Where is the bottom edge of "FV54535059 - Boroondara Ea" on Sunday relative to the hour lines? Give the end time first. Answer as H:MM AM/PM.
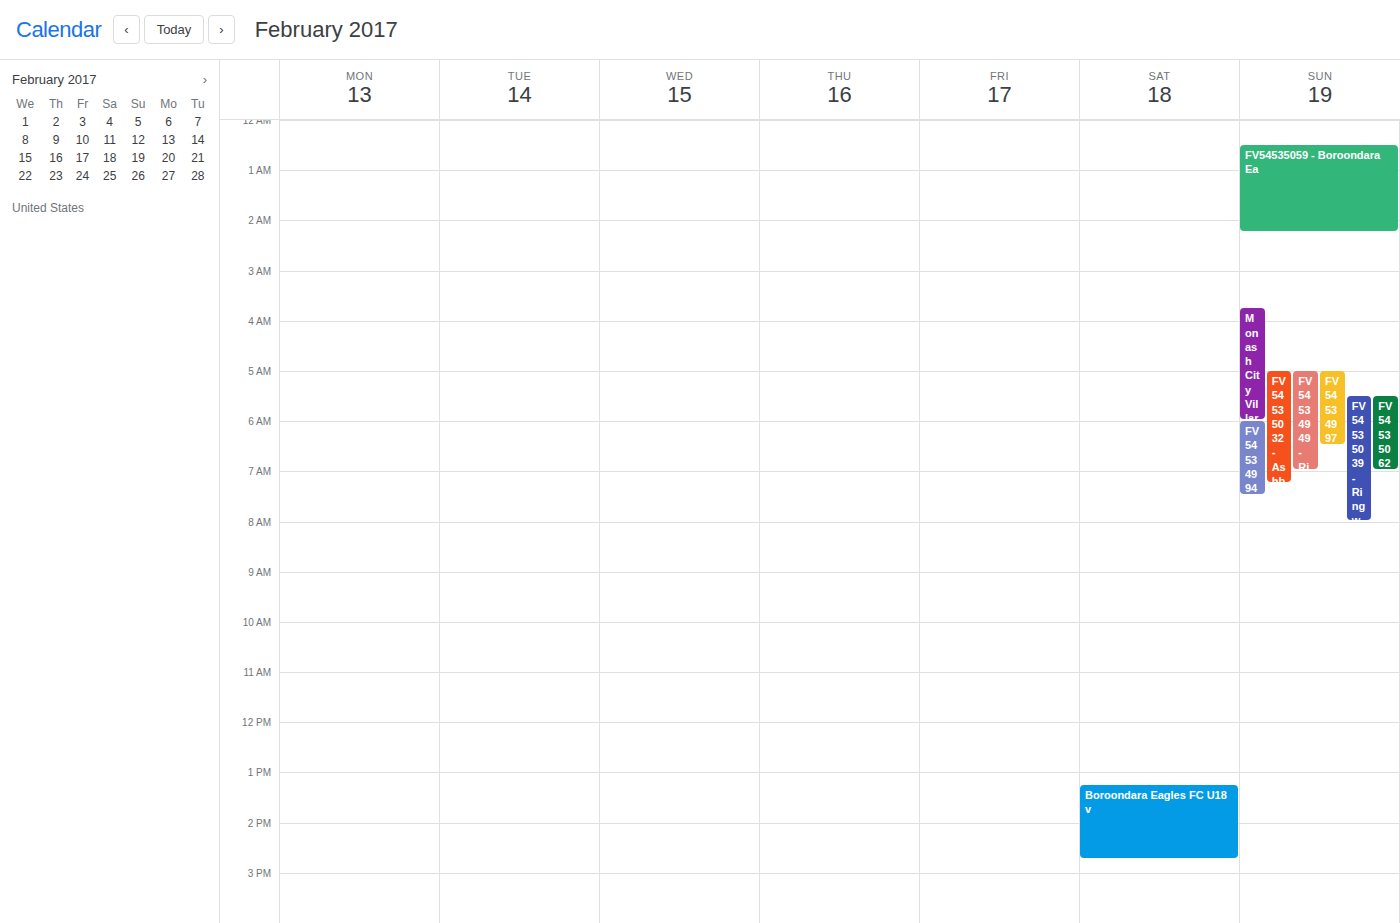
2:15 AM -- neither: a quarter of the way from the 2 AM line to the 3 AM line.